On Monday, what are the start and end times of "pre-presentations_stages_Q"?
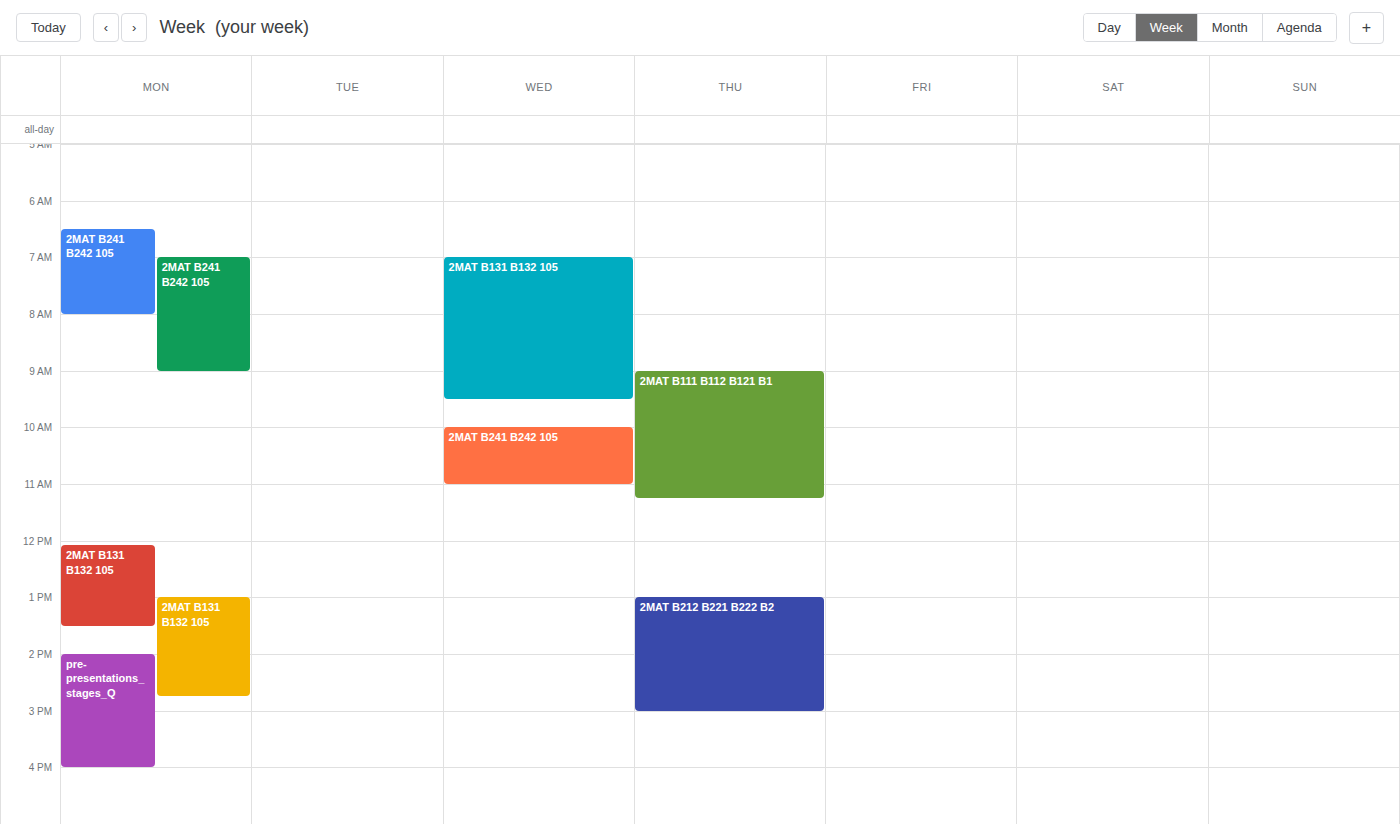
2:00 PM to 4:00 PM